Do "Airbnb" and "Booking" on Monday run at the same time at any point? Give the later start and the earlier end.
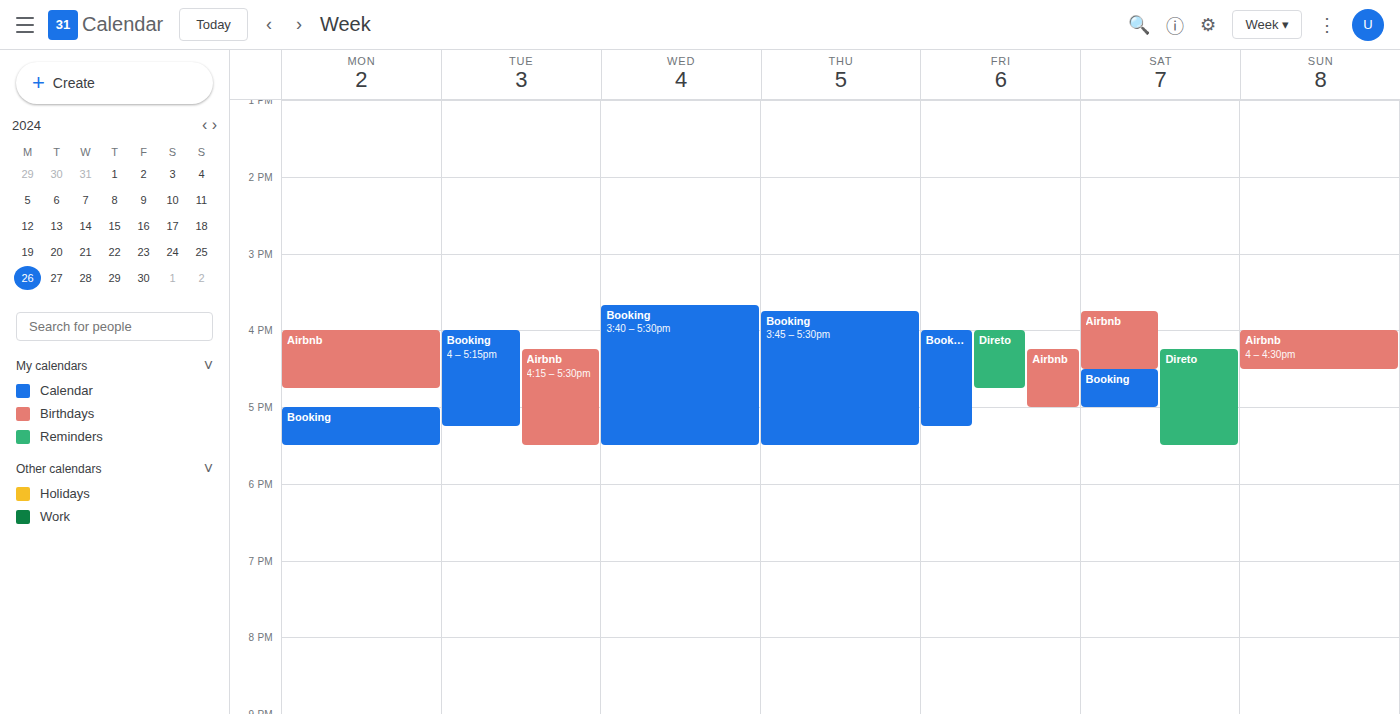
"Airbnb" ends at 4:45 PM and "Booking" starts at 5:00 PM -- no overlap.